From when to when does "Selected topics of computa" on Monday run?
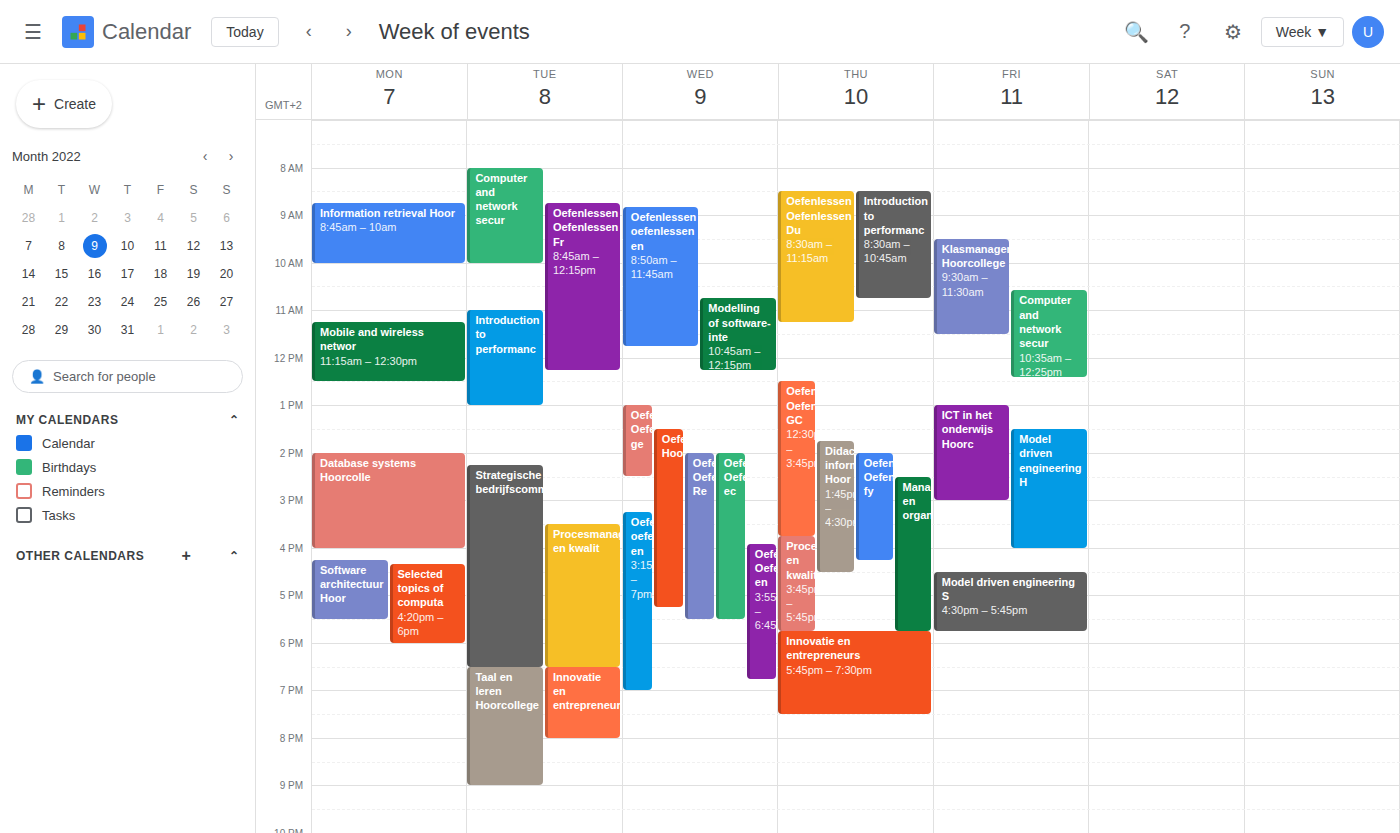
4:20 PM to 6:00 PM